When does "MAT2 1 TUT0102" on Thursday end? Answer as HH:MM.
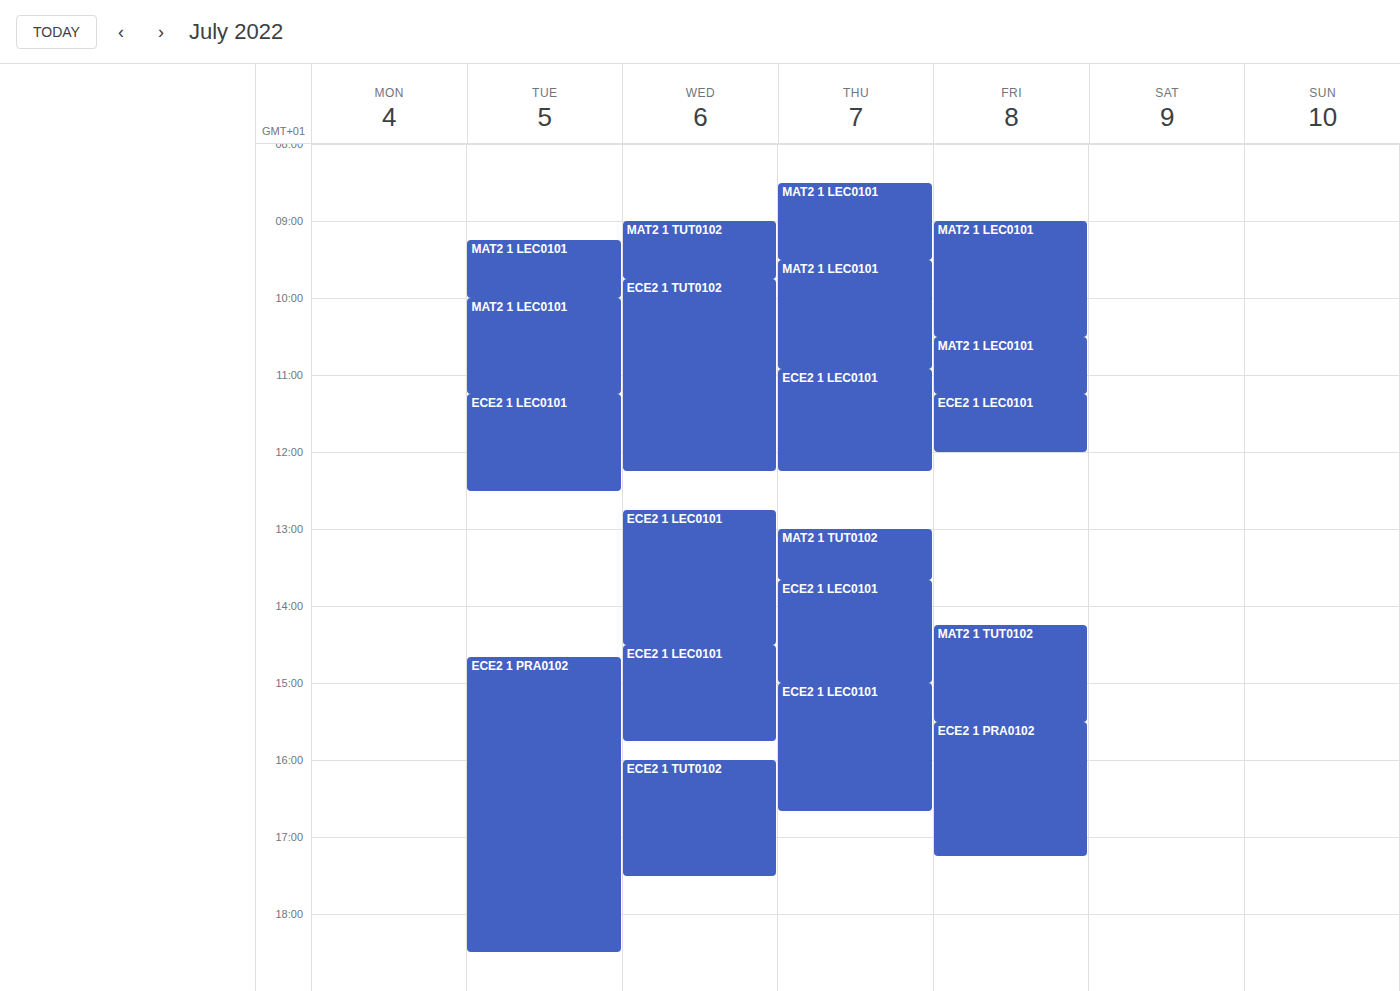
13:40